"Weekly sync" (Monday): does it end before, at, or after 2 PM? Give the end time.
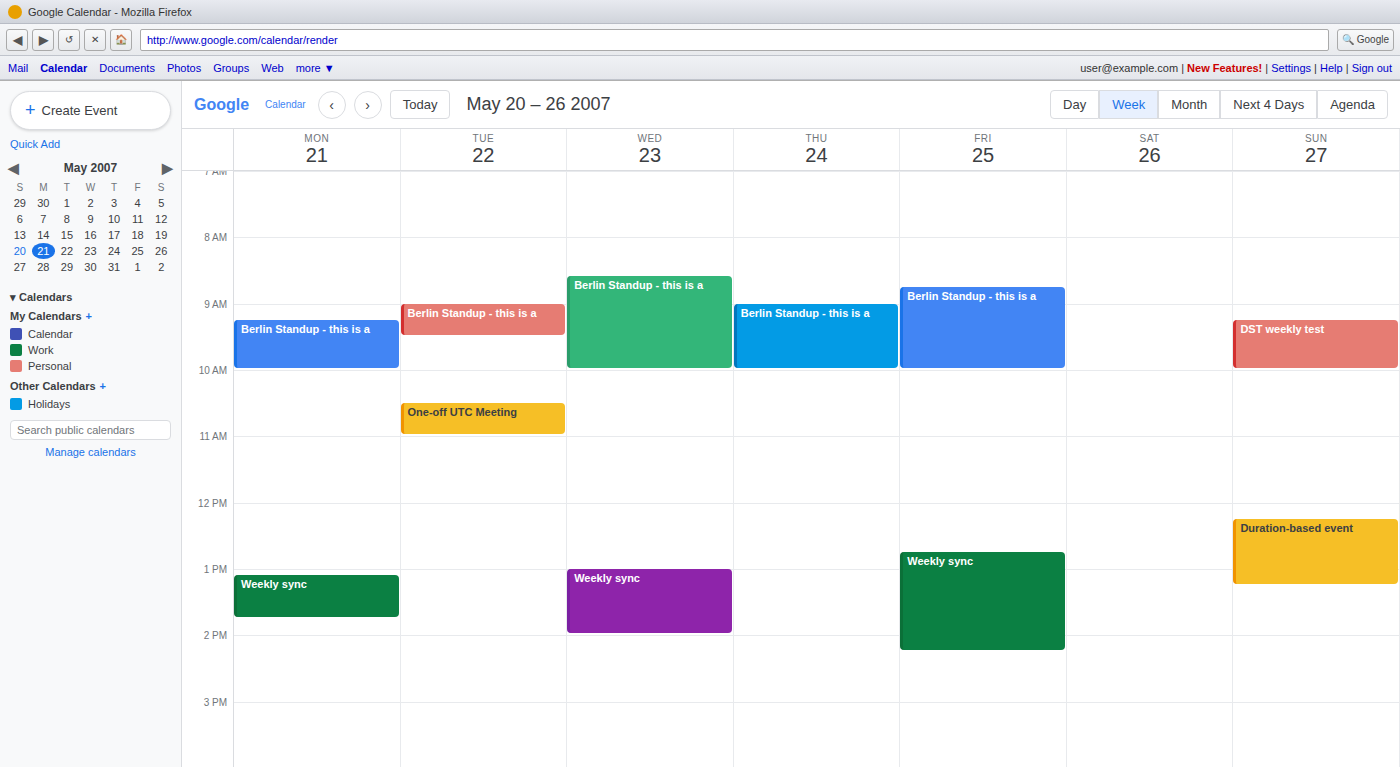
1:45 PM -- before 2 PM, 15 minutes above the 2 PM line.